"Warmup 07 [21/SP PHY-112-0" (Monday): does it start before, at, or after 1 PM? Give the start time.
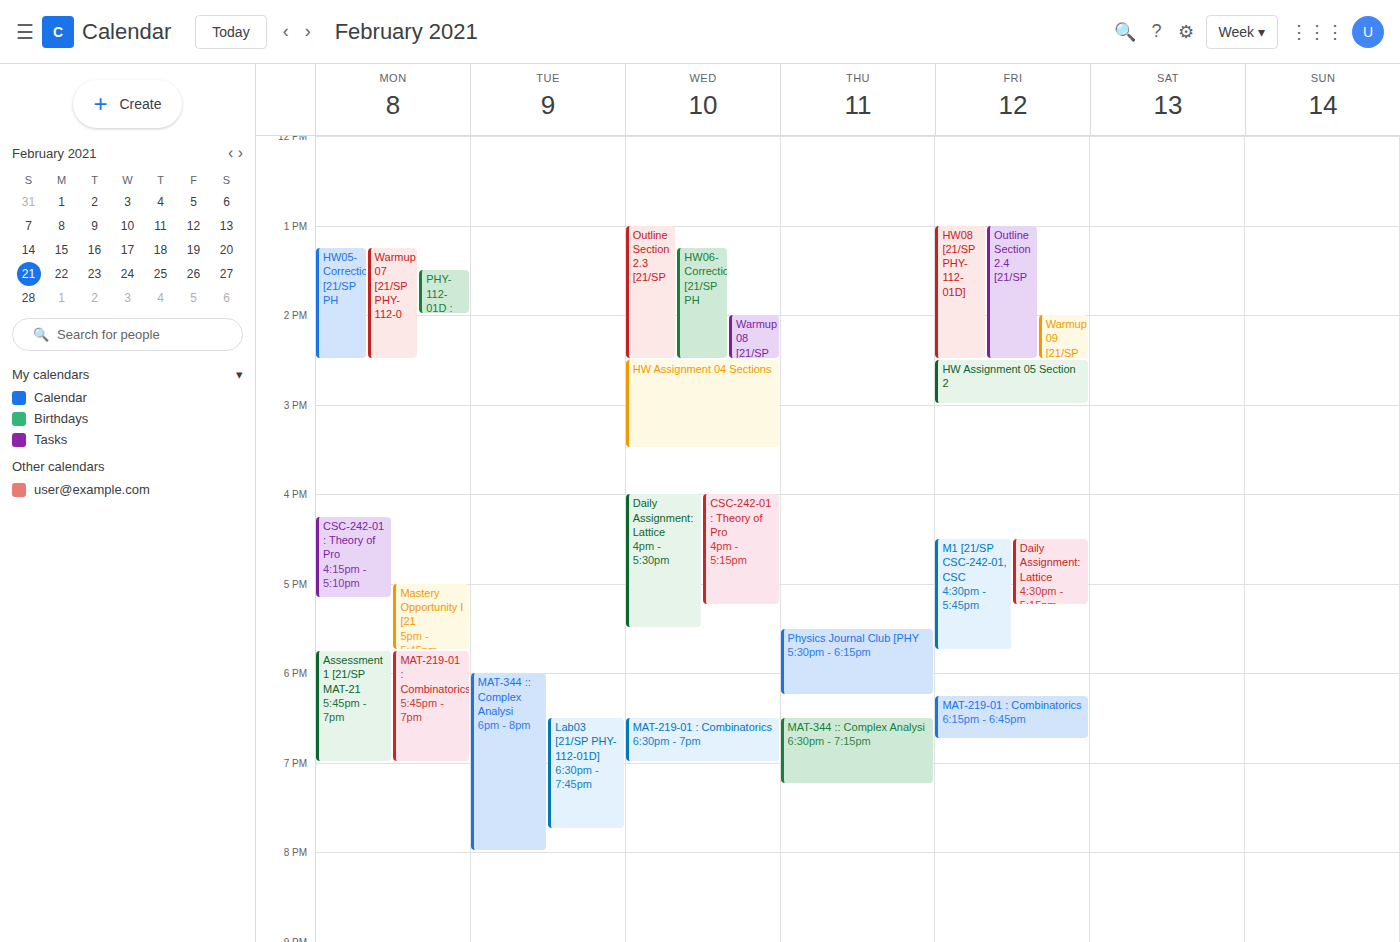
1:15 PM -- after 1 PM, 15 minutes below the 1 PM line.